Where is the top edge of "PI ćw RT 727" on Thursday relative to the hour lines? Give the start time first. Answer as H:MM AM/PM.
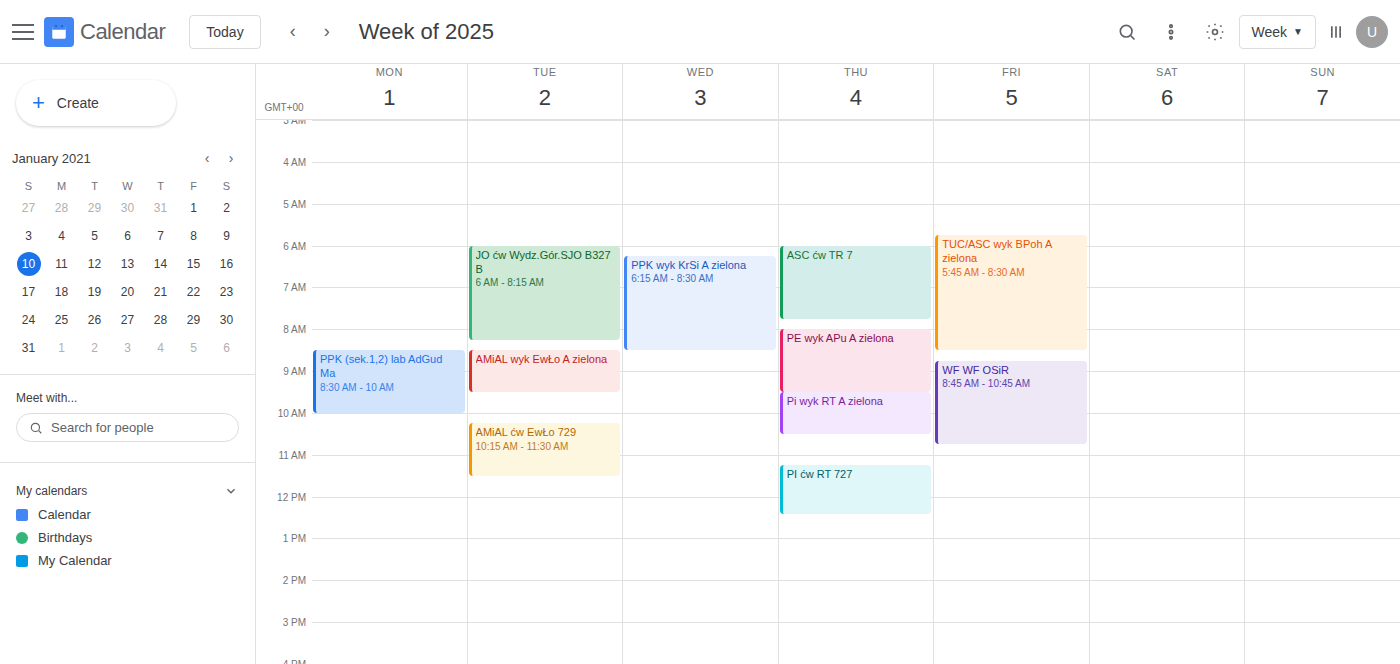
11:15 AM -- neither: a quarter of the way from the 11 AM line to the 12 PM line.